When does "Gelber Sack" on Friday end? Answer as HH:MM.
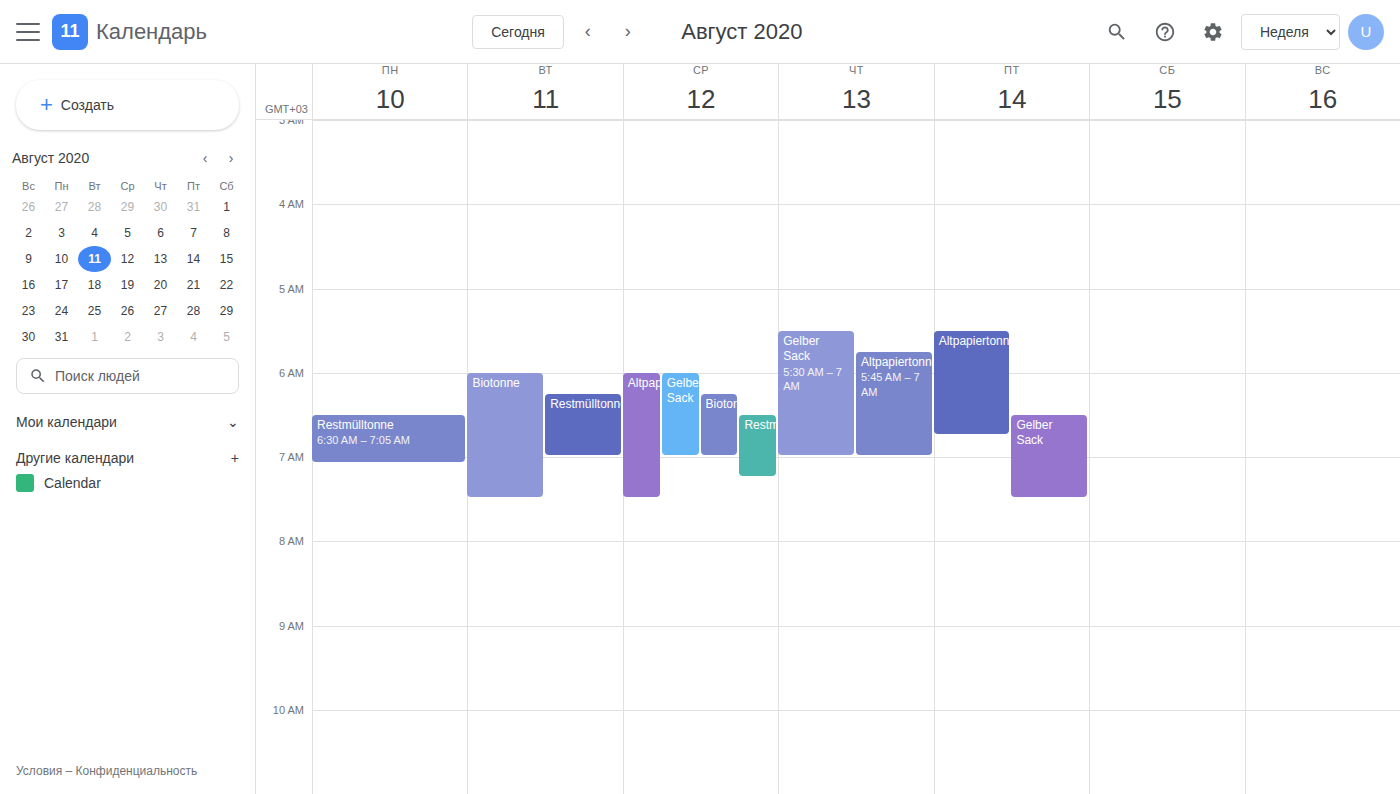
07:30